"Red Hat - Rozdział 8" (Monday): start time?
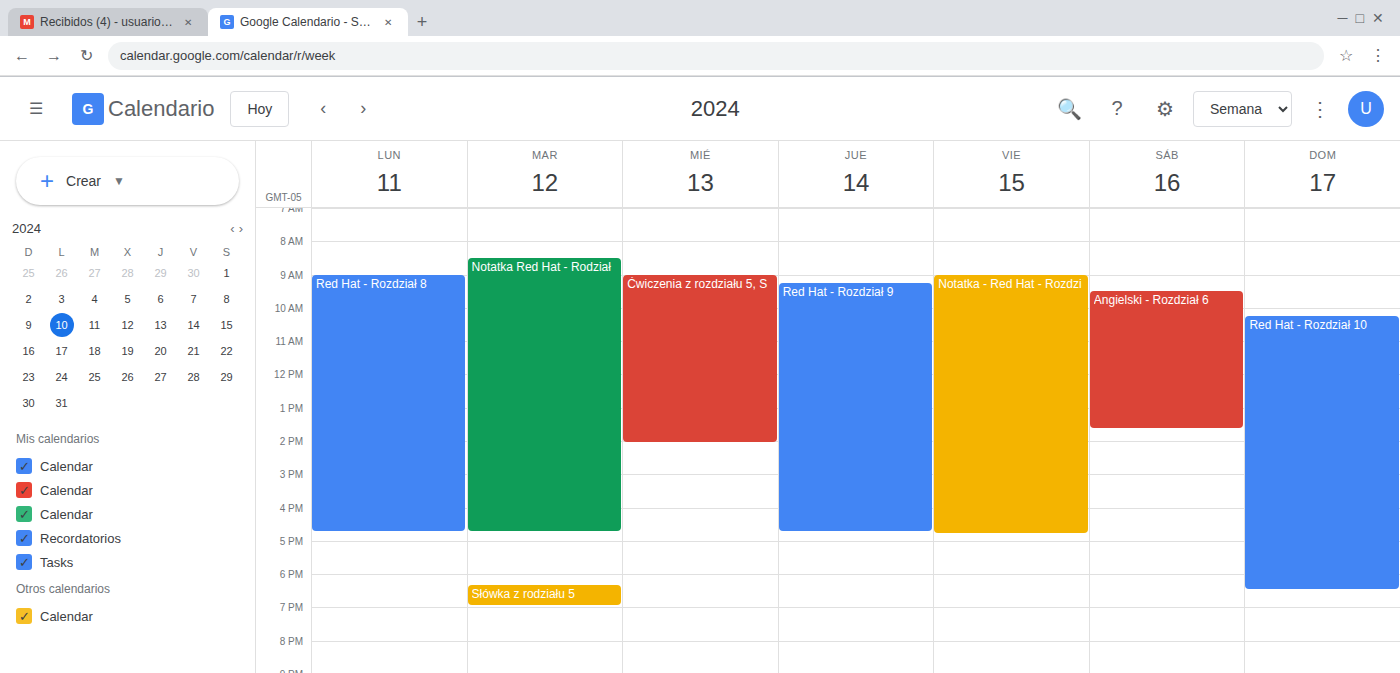
9:00 AM